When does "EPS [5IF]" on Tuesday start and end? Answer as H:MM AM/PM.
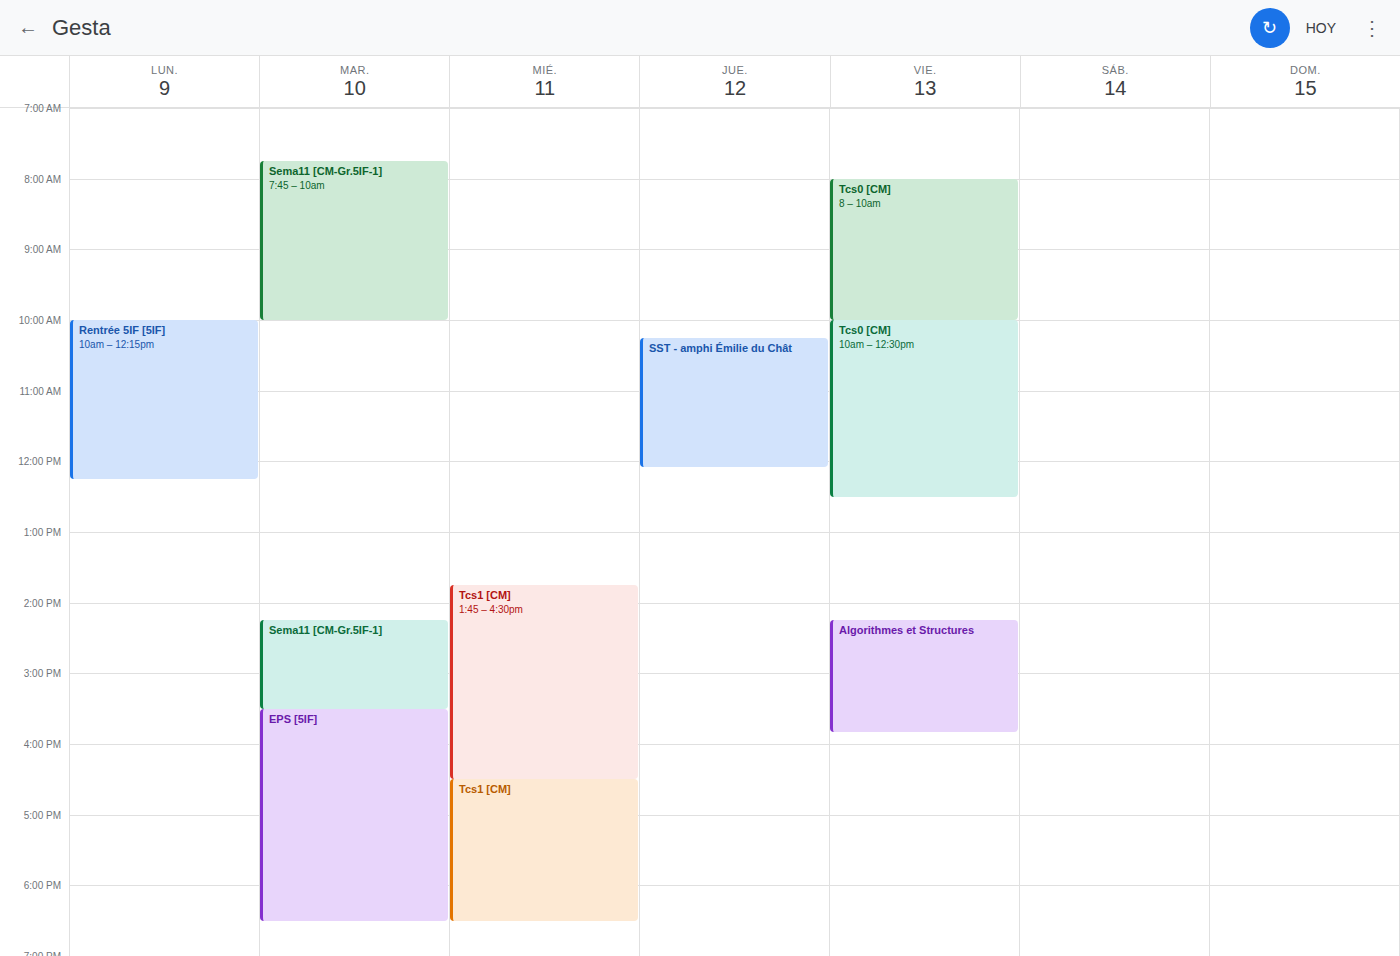
3:30 PM to 6:30 PM